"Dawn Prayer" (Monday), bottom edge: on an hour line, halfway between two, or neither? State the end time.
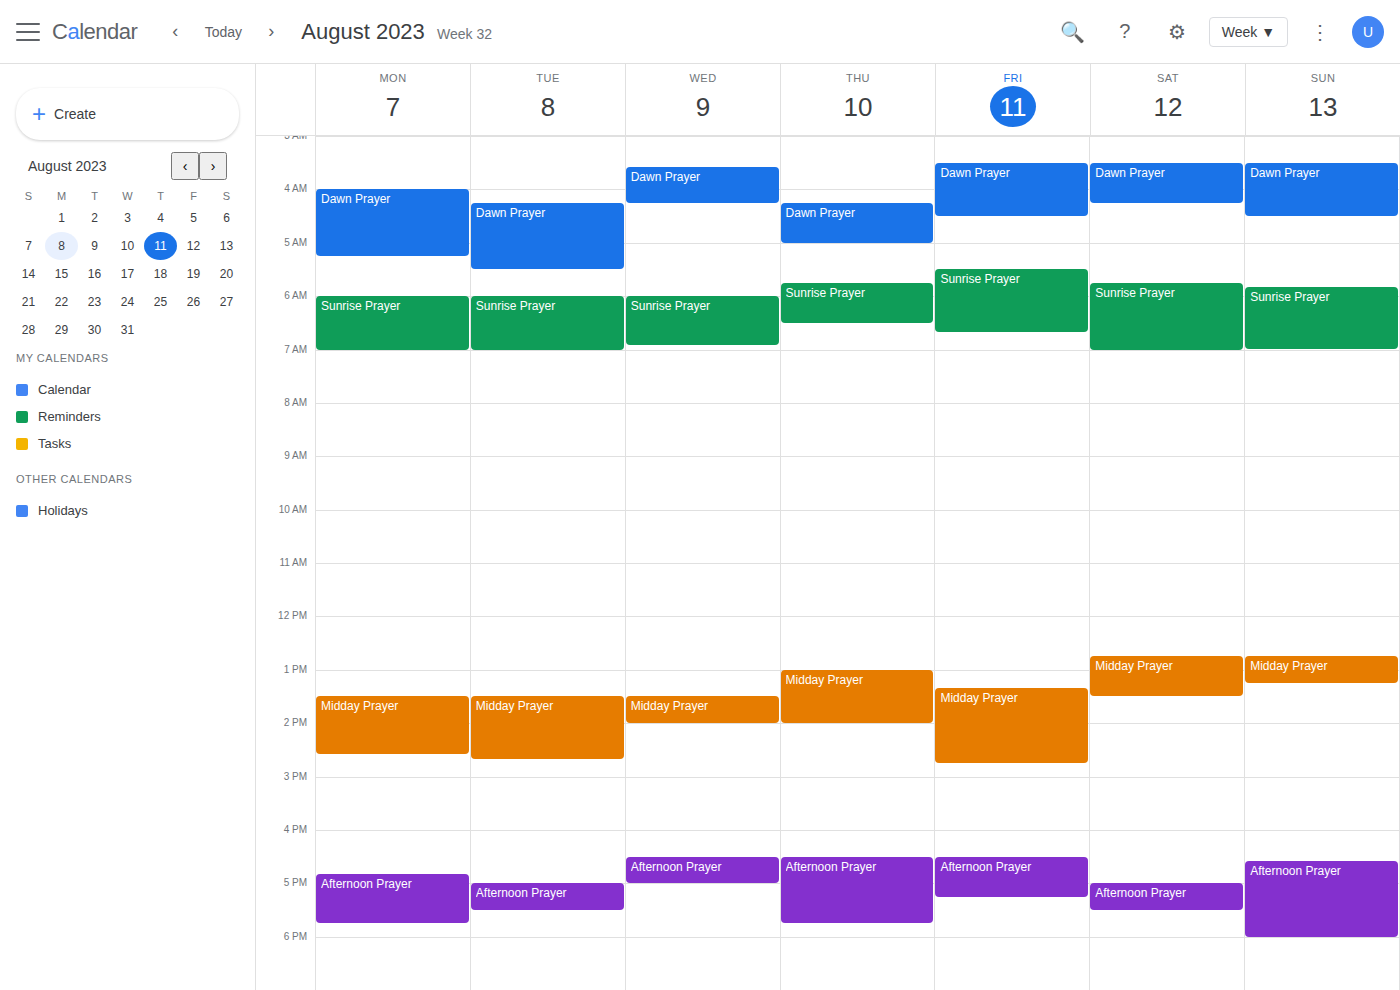
05:15 -- neither: a quarter of the way from the 05:00 line to the 06:00 line.